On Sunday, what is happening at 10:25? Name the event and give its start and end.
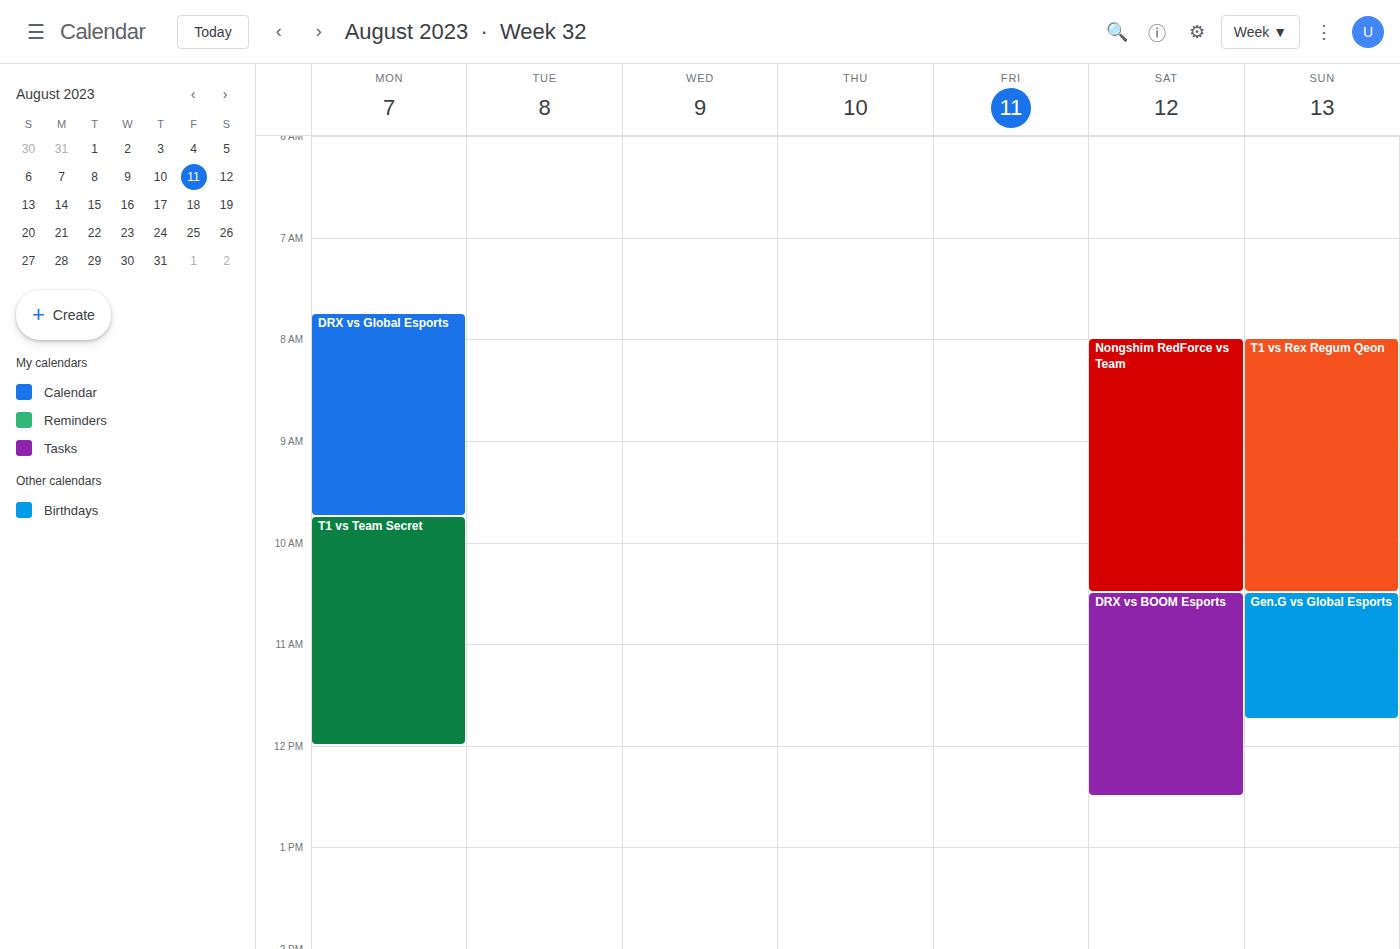
"T1 vs Rex Regum Qeon", 08:00 to 10:30